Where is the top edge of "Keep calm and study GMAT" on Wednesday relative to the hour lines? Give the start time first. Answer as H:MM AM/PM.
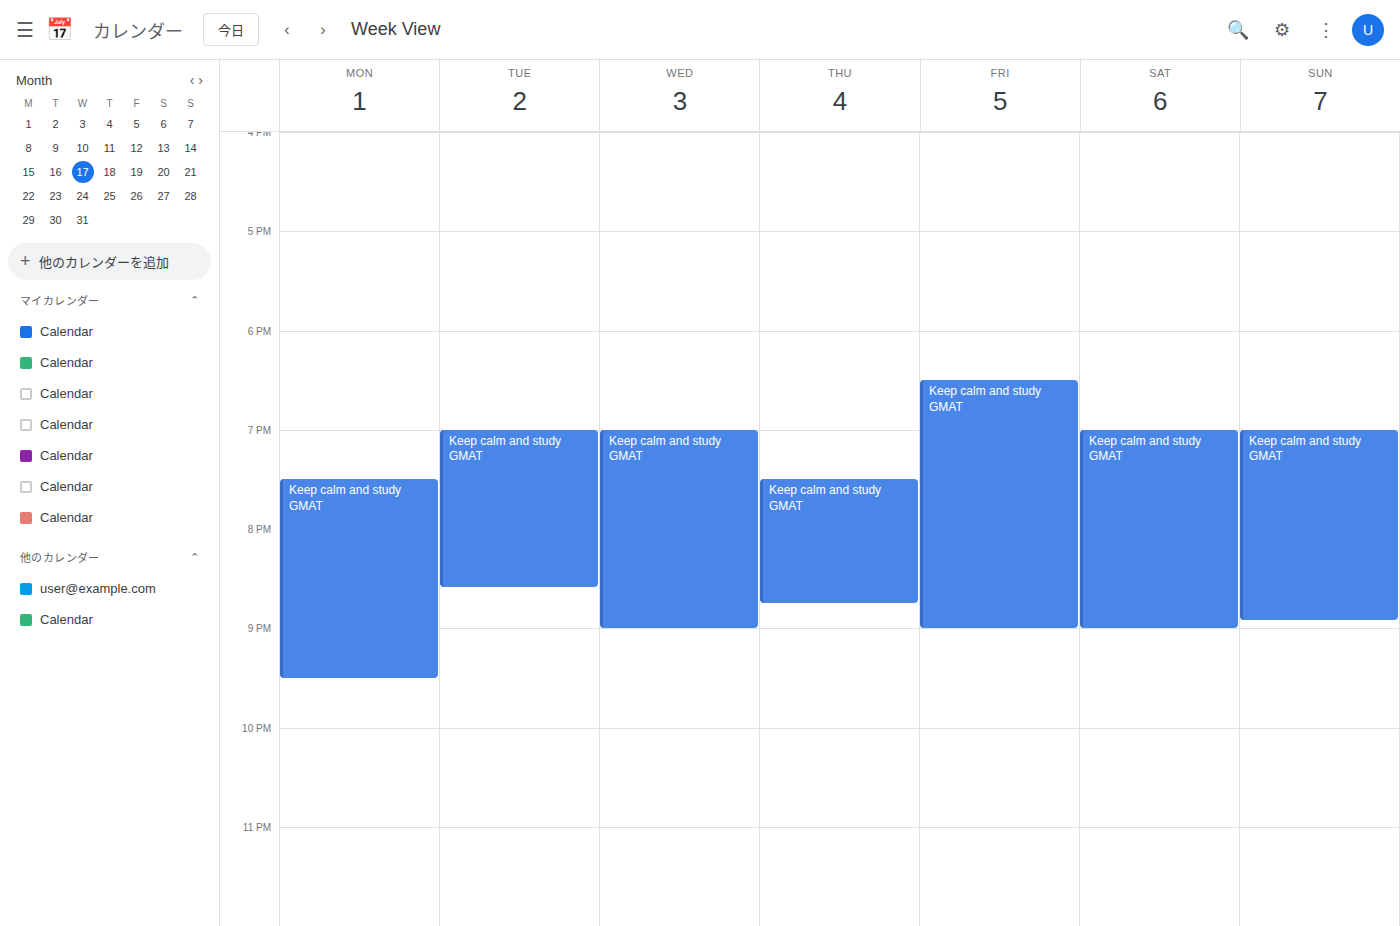
7:00 PM -- exactly on the 7 PM line.